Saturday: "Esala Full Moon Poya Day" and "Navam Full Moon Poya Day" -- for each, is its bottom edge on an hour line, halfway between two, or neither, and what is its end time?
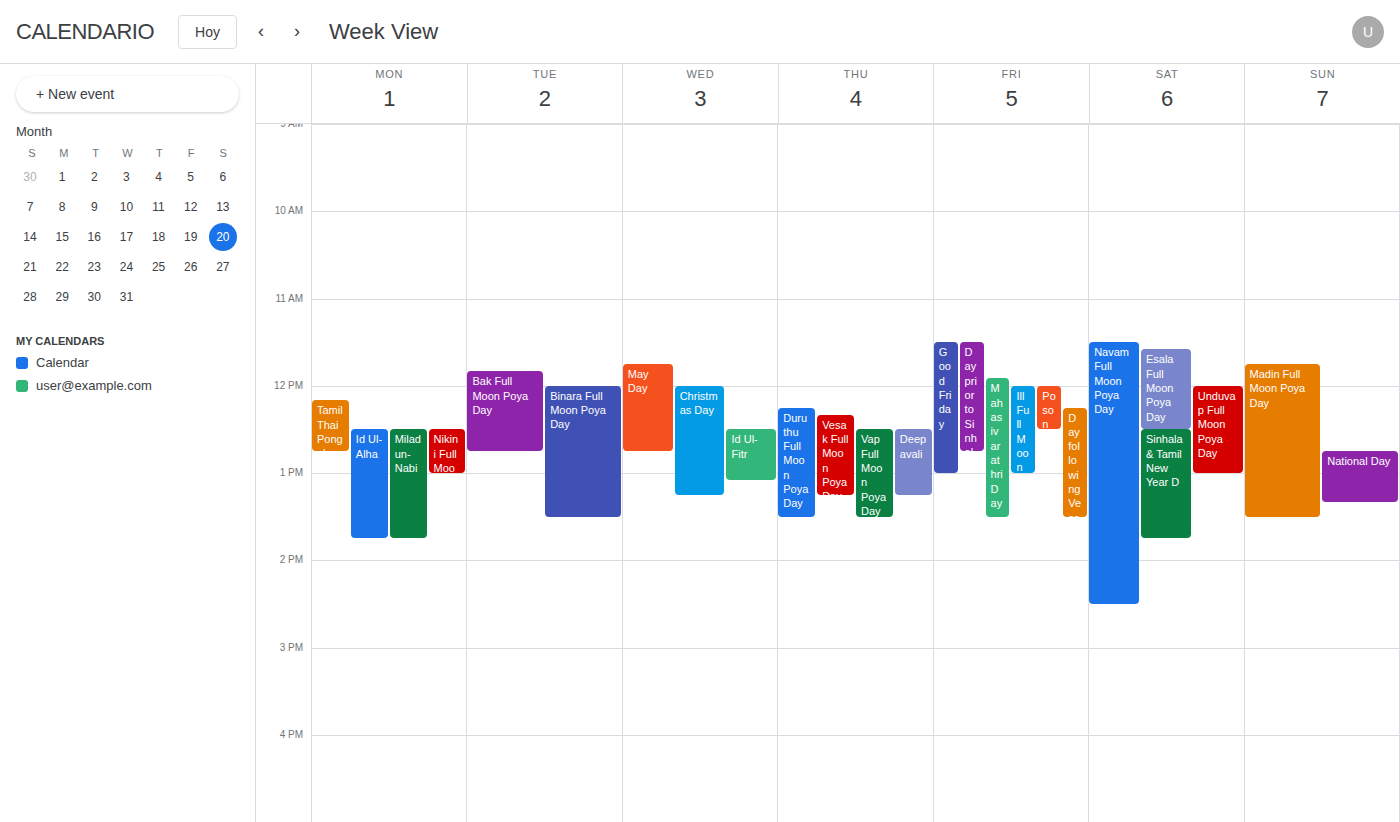
"Esala Full Moon Poya Day": 12:30 PM, halfway between the 12 PM and 1 PM lines. "Navam Full Moon Poya Day": 2:30 PM, halfway between the 2 PM and 3 PM lines.